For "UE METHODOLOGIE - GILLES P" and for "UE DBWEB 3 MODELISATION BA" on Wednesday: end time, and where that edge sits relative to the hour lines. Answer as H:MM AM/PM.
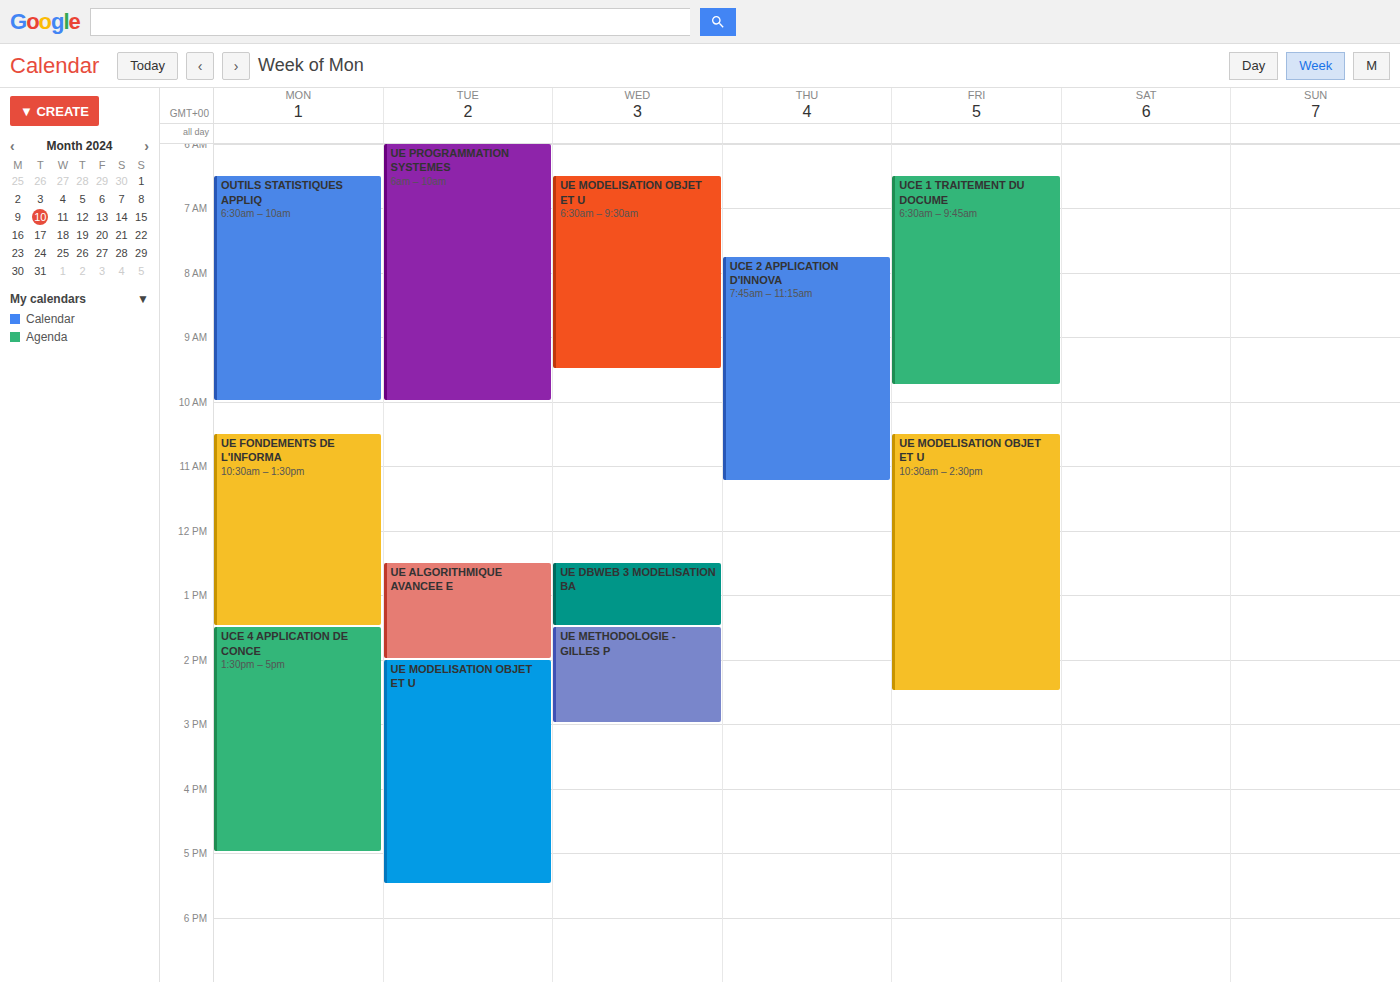
"UE METHODOLOGIE - GILLES P": 3:00 PM, exactly on the 3 PM line. "UE DBWEB 3 MODELISATION BA": 1:30 PM, halfway between the 1 PM and 2 PM lines.